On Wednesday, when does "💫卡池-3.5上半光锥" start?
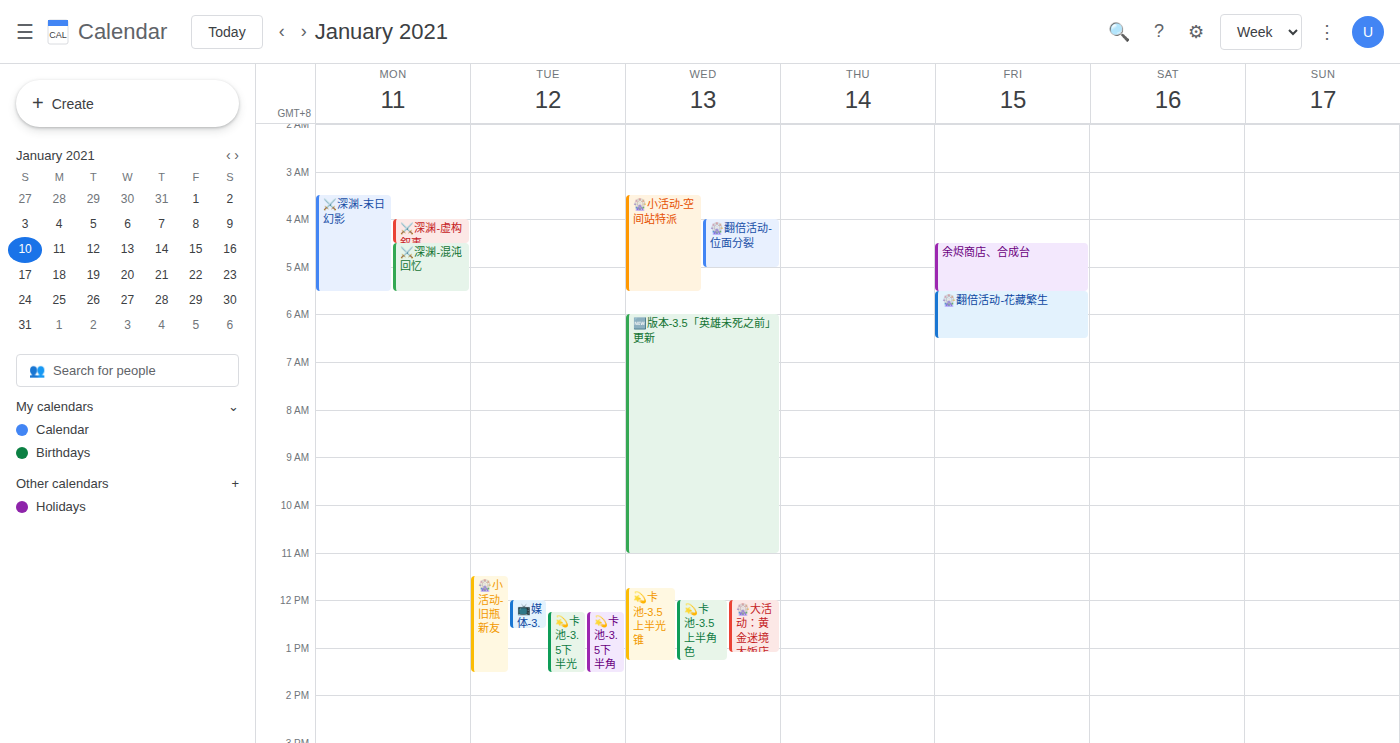
11:45 AM